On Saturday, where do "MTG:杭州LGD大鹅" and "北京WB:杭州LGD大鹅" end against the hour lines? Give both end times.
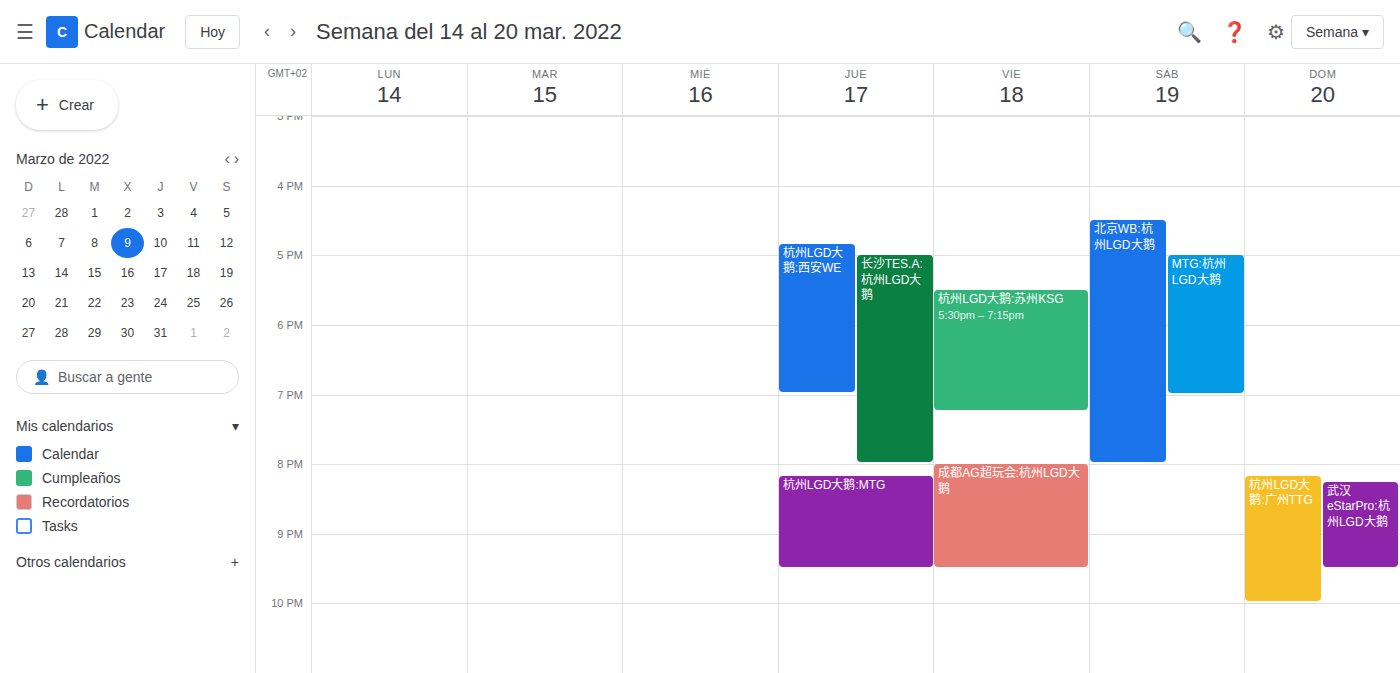
"MTG:杭州LGD大鹅": 7:00 PM, exactly on the 7 PM line. "北京WB:杭州LGD大鹅": 8:00 PM, exactly on the 8 PM line.